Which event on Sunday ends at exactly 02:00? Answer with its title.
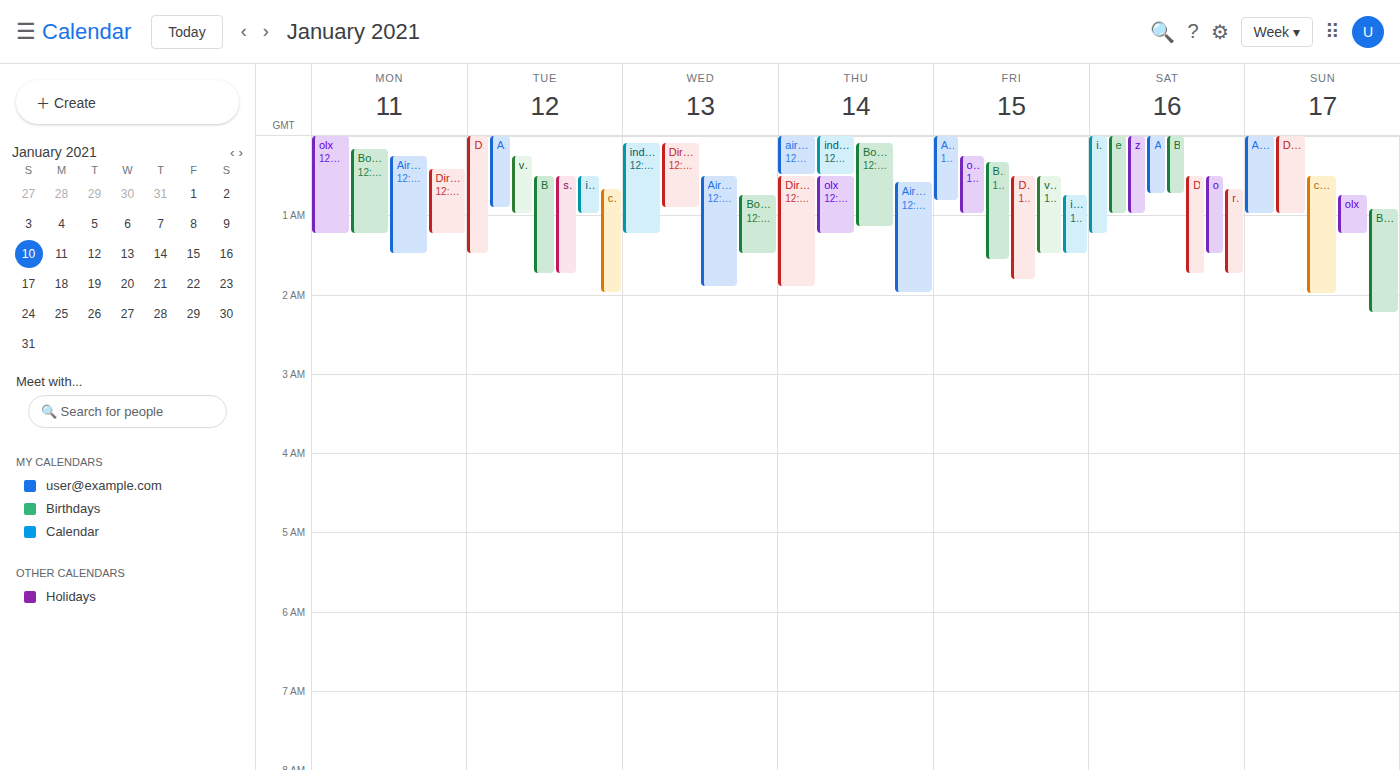
"casaFérias"